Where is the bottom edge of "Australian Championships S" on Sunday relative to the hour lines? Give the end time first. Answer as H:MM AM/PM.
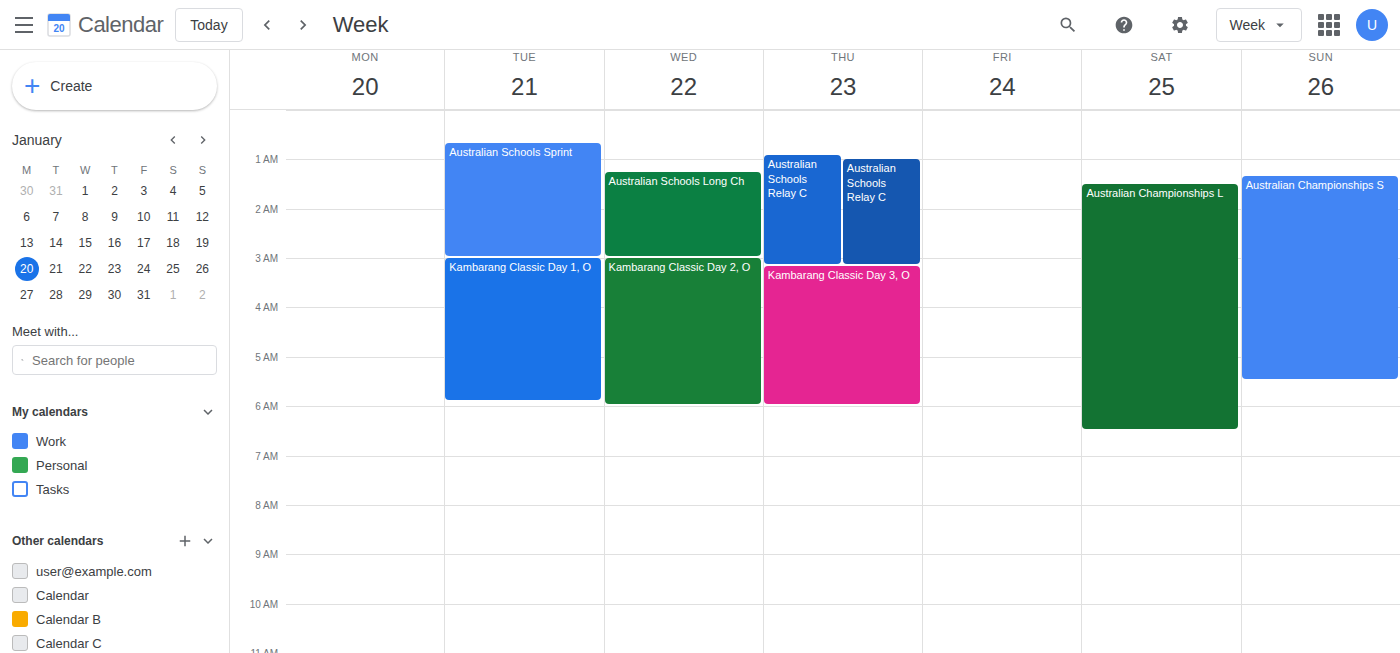
5:30 AM -- halfway between the 5 AM and 6 AM lines.